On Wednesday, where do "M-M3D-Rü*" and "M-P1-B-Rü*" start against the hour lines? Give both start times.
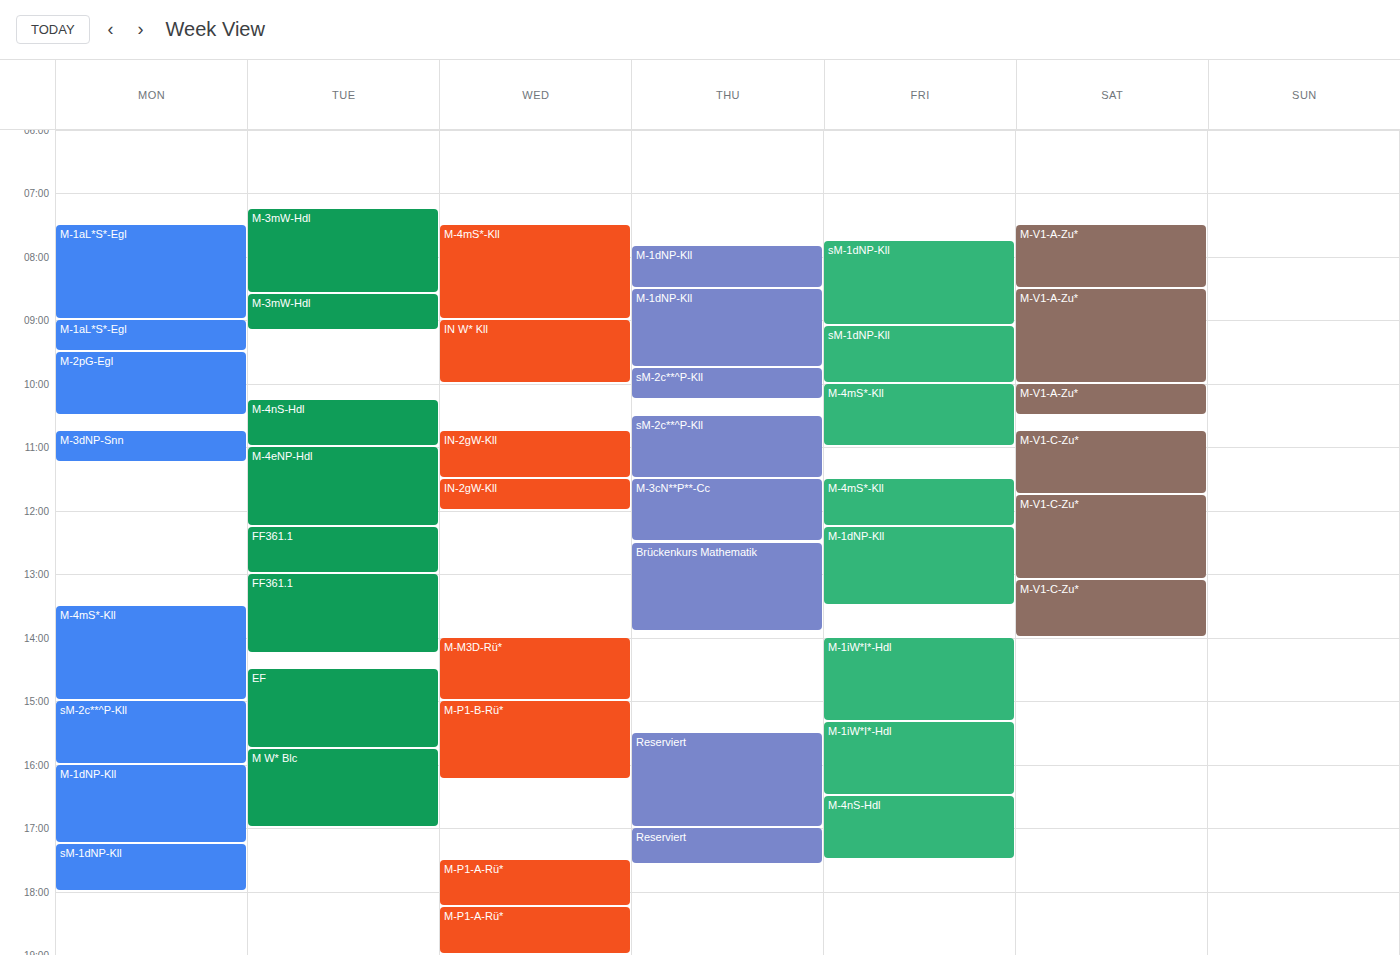
"M-M3D-Rü*": 2:00 PM, exactly on the 2 PM line. "M-P1-B-Rü*": 3:00 PM, exactly on the 3 PM line.